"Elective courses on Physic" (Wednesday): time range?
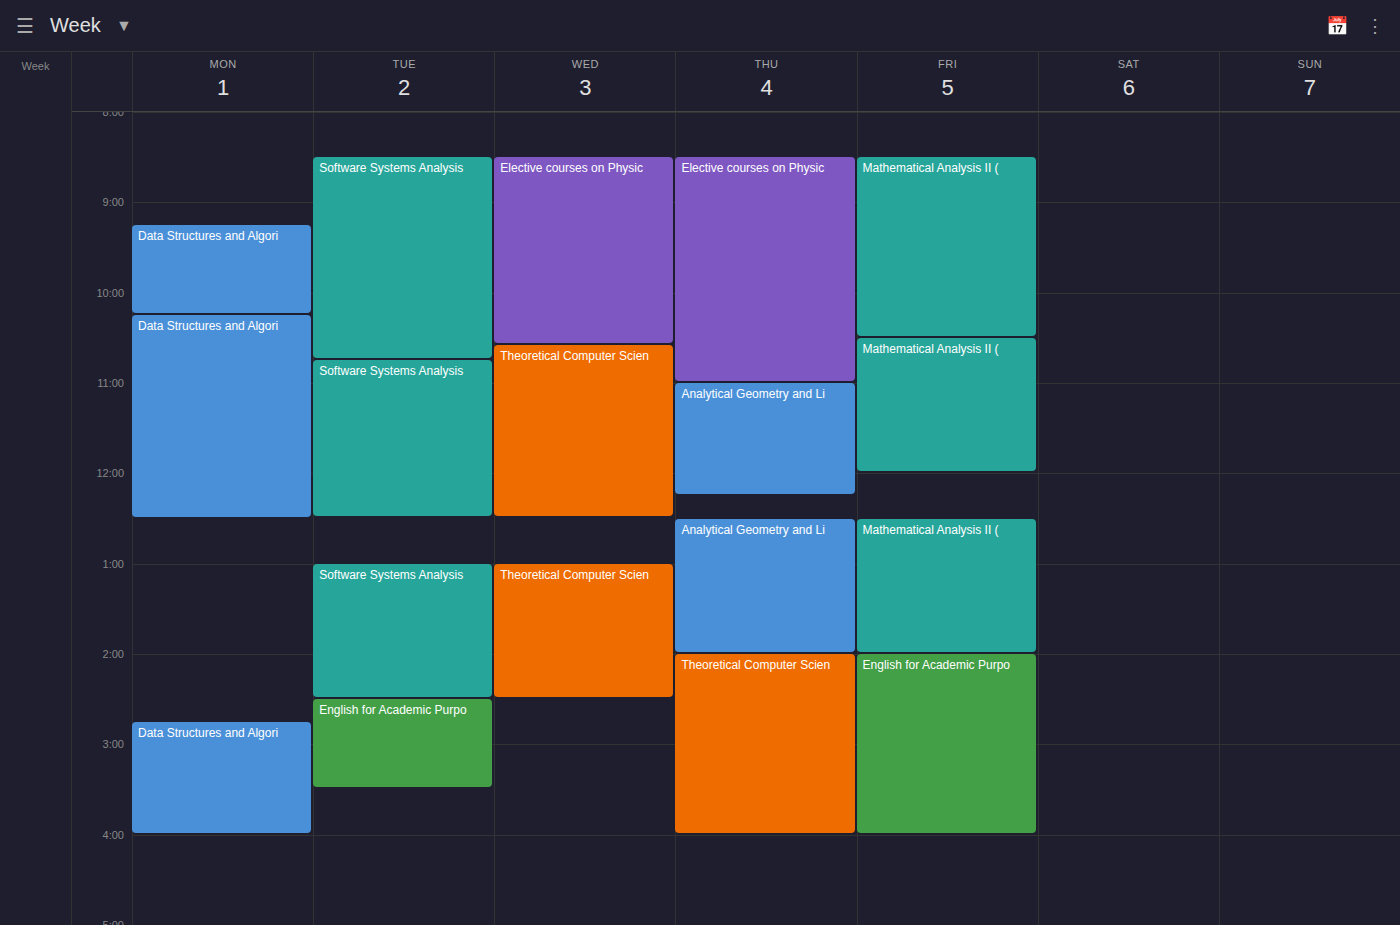
8:30 AM to 10:35 AM